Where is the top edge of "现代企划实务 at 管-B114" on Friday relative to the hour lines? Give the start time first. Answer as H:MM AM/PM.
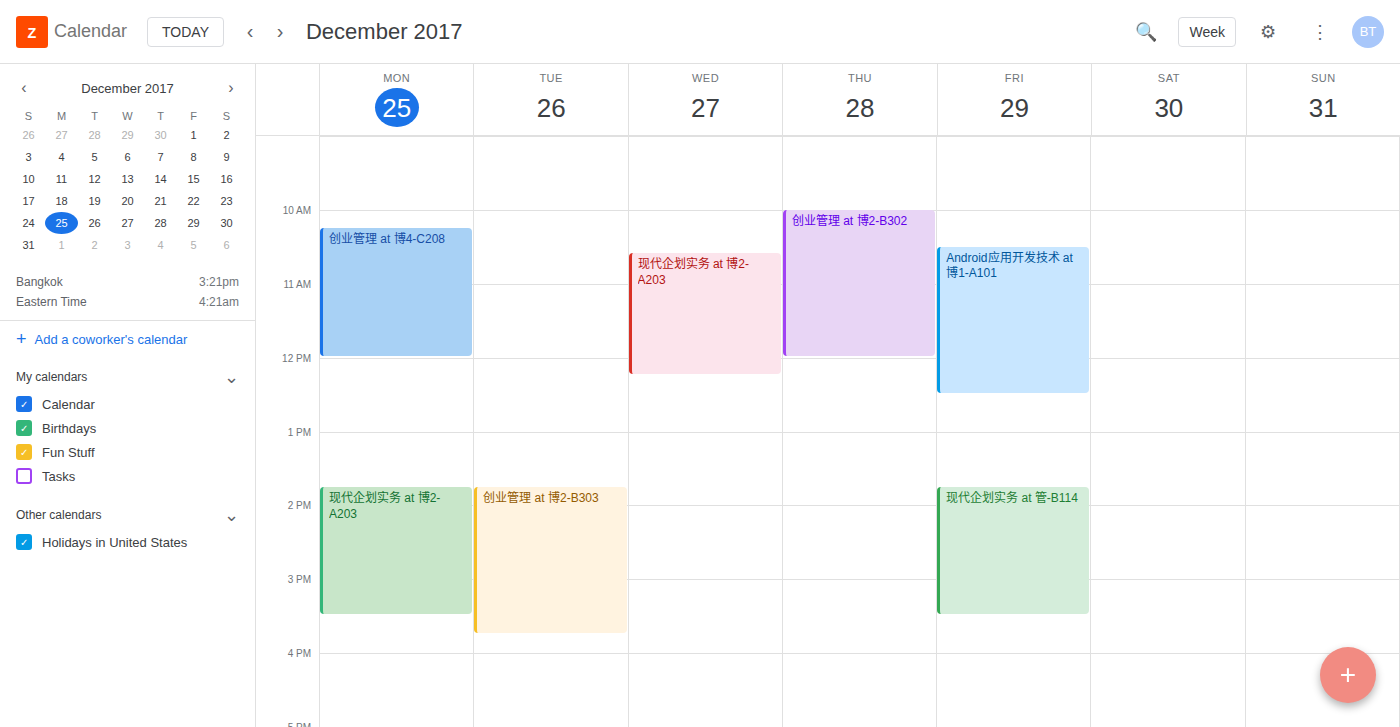
1:45 PM -- neither: three quarters of the way from the 1 PM line to the 2 PM line.